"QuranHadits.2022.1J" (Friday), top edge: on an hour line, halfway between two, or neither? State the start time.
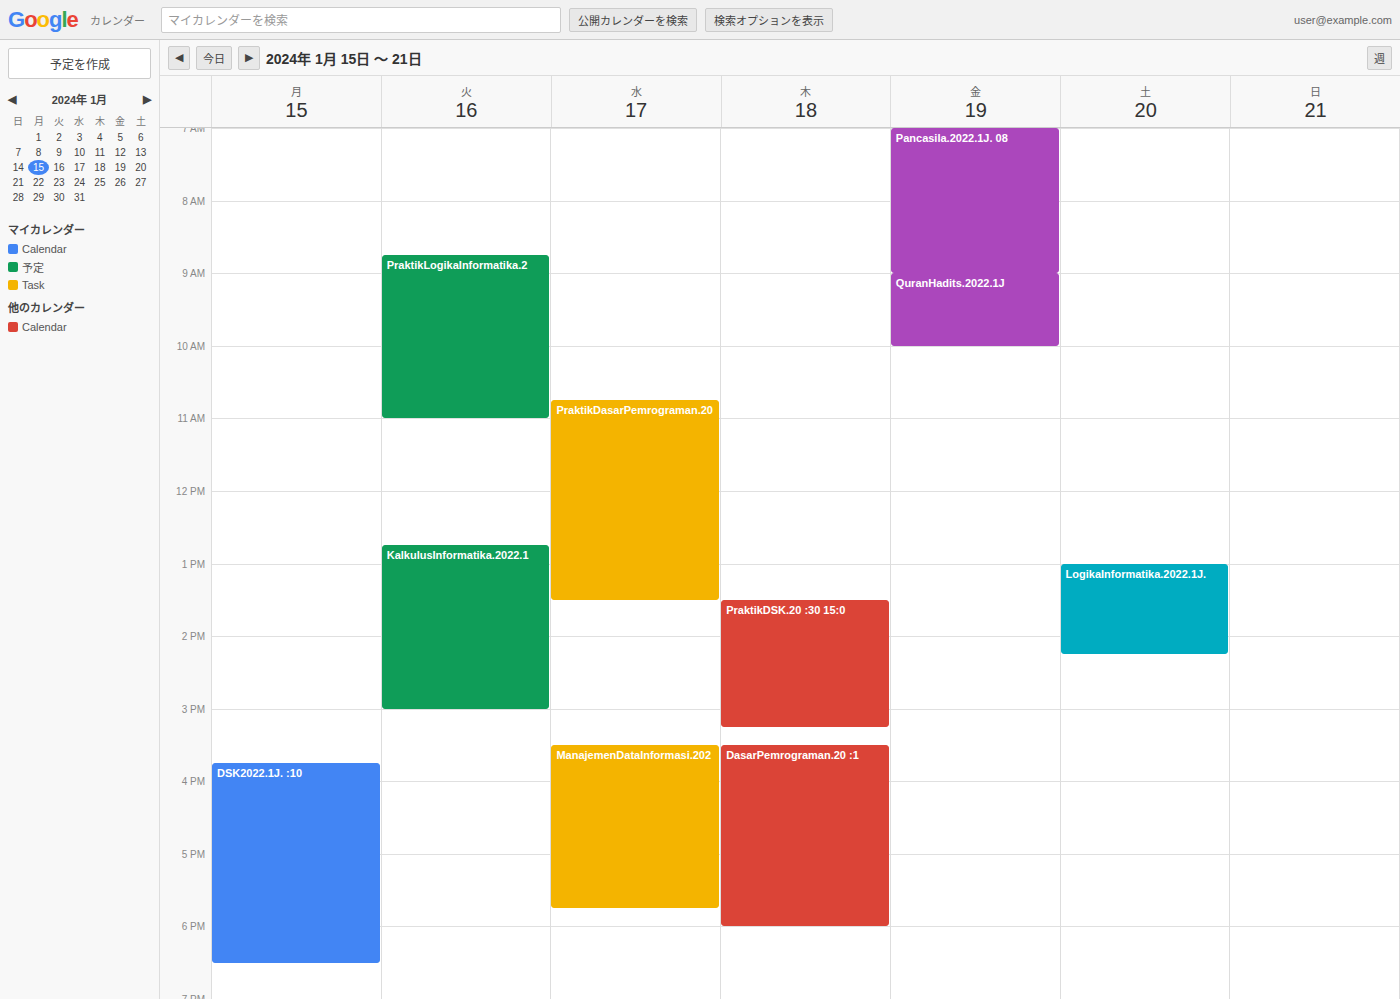
9:00 AM -- exactly on the 9 AM line.